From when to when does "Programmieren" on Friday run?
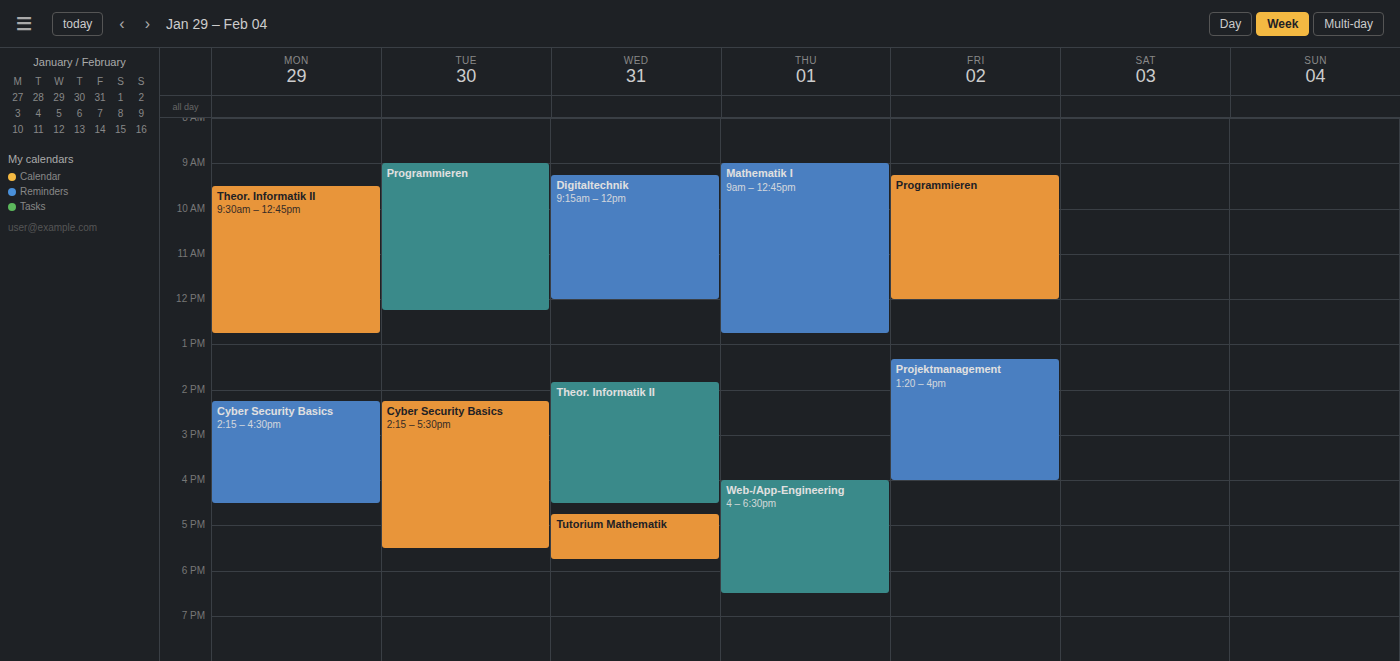
9:15 AM to 12:00 PM